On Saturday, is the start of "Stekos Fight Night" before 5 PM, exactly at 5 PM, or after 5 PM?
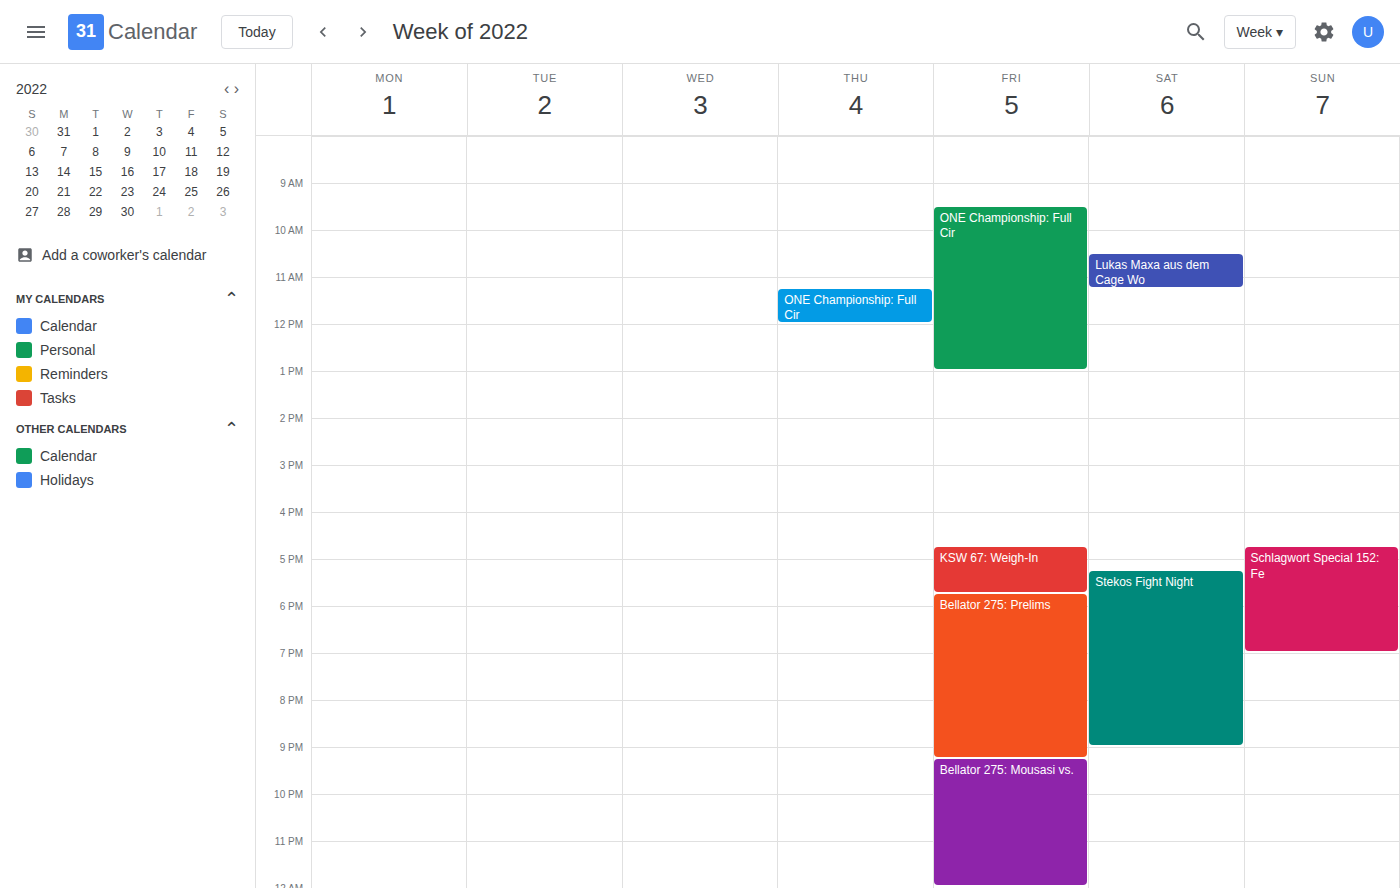
5:15 PM -- after 5 PM, 15 minutes below the 5 PM line.